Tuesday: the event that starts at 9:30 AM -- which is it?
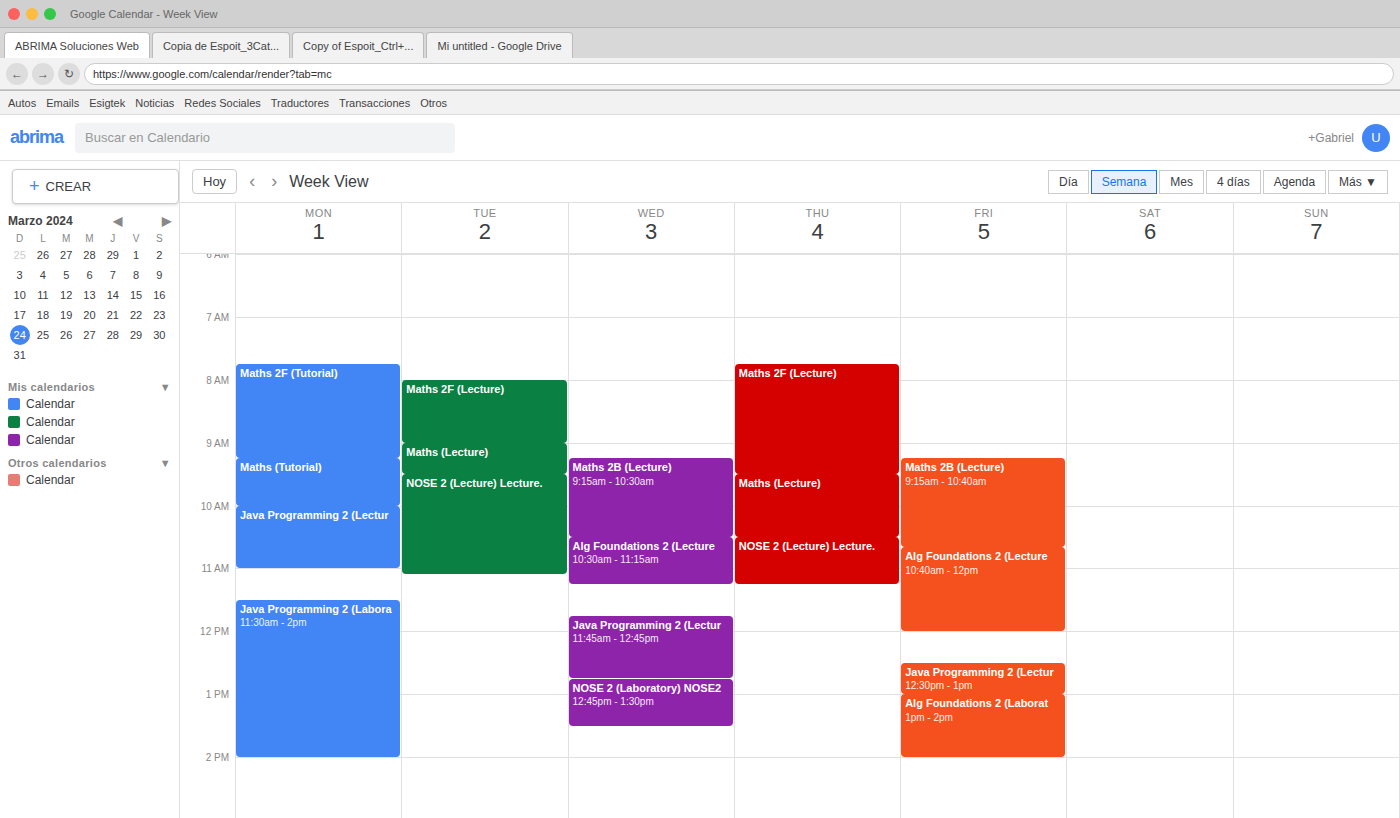
"NOSE 2 (Lecture) Lecture."